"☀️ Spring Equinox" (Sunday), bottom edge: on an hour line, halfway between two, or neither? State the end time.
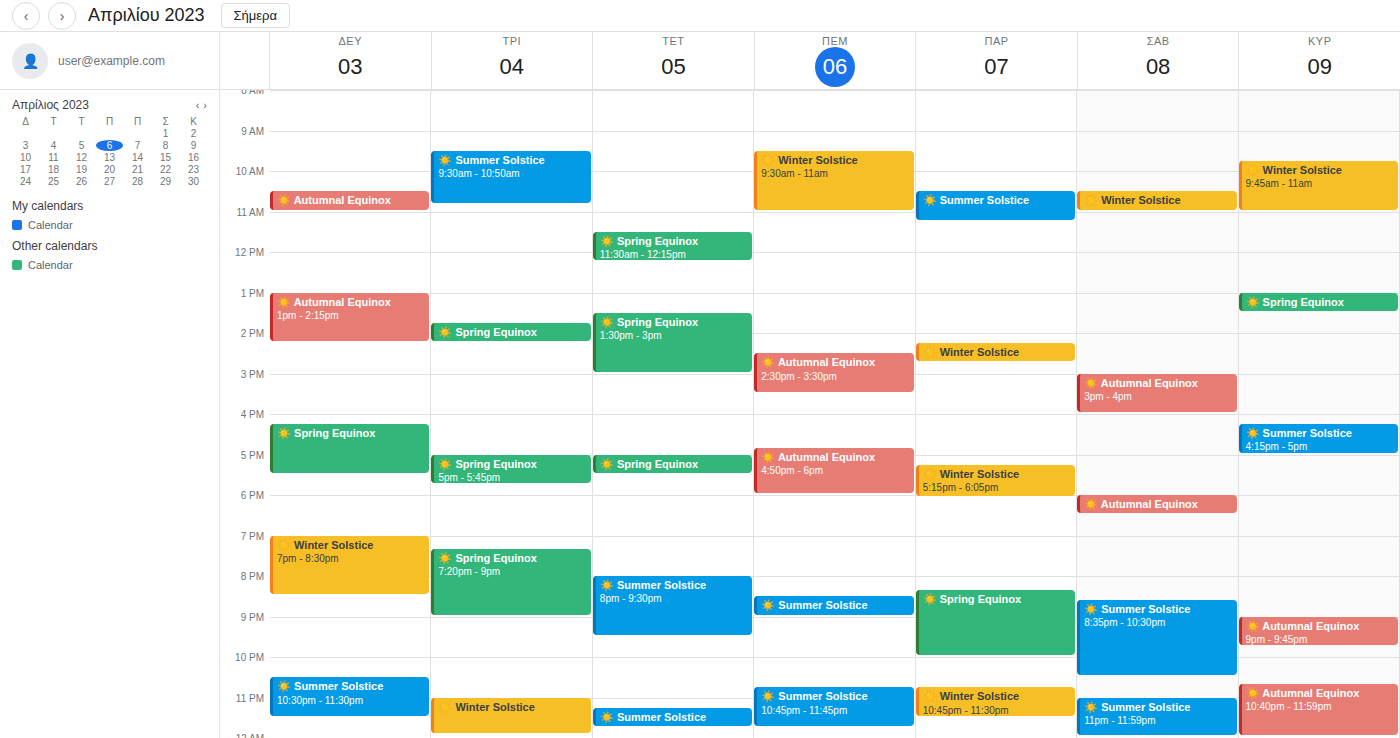
1:30 PM -- halfway between the 1 PM and 2 PM lines.